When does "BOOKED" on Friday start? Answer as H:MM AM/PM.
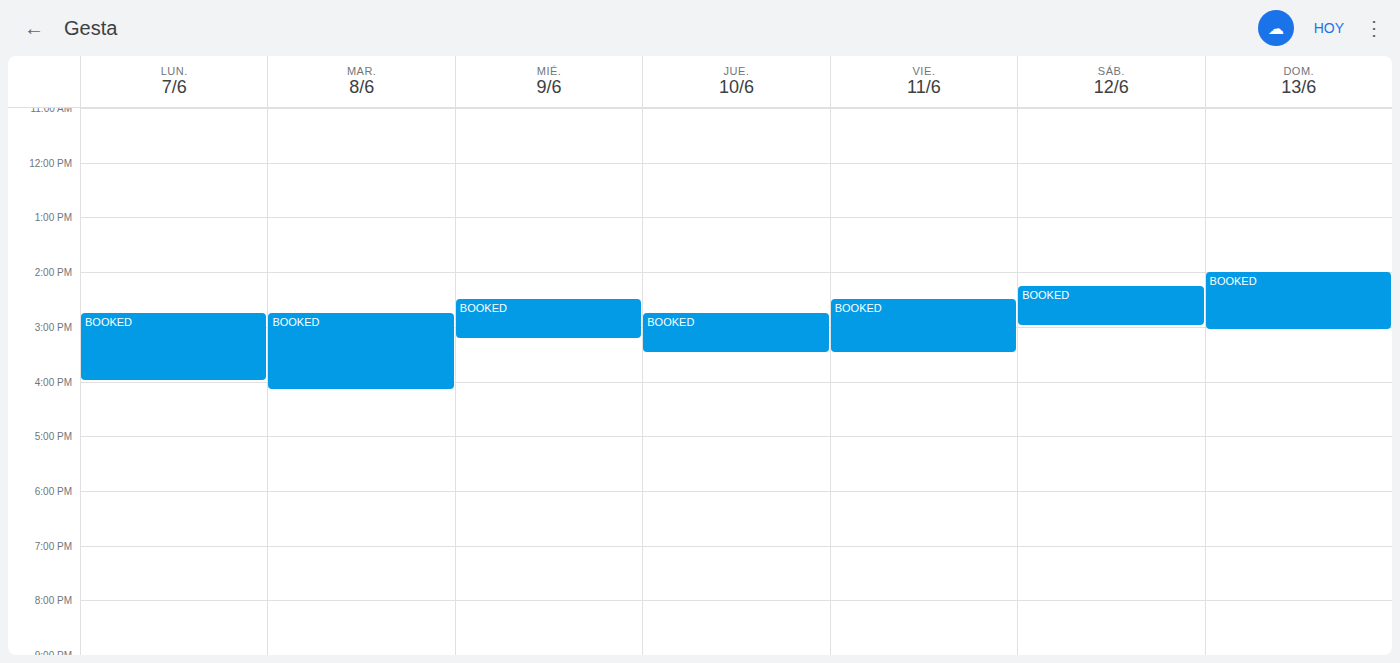
2:30 PM